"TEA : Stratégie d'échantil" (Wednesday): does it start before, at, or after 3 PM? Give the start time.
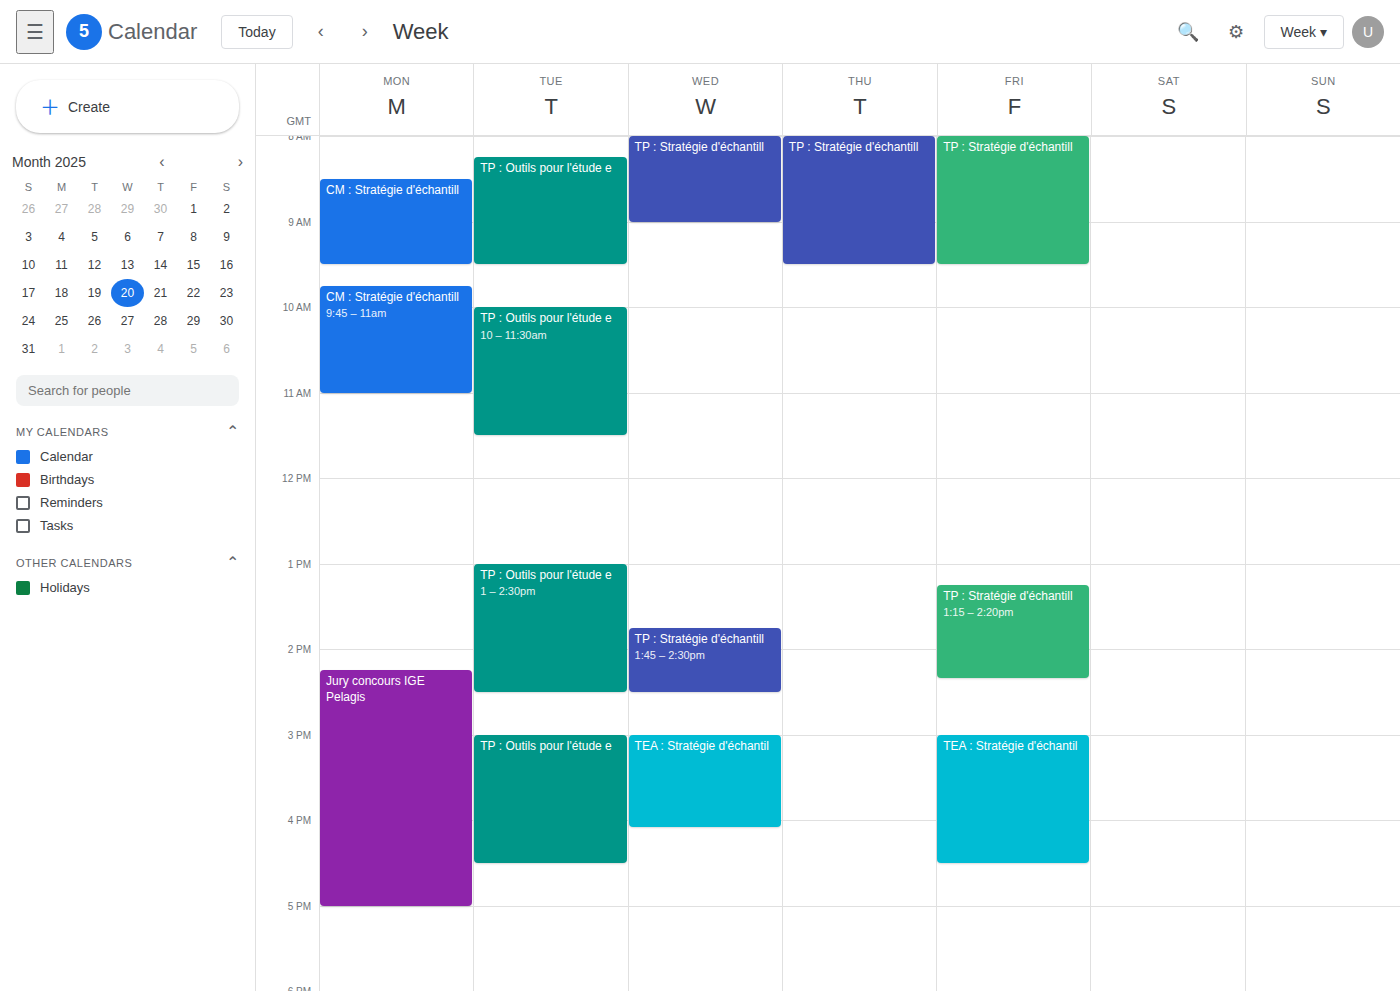
3:00 PM -- exactly at 3 PM, on the 3 PM line.